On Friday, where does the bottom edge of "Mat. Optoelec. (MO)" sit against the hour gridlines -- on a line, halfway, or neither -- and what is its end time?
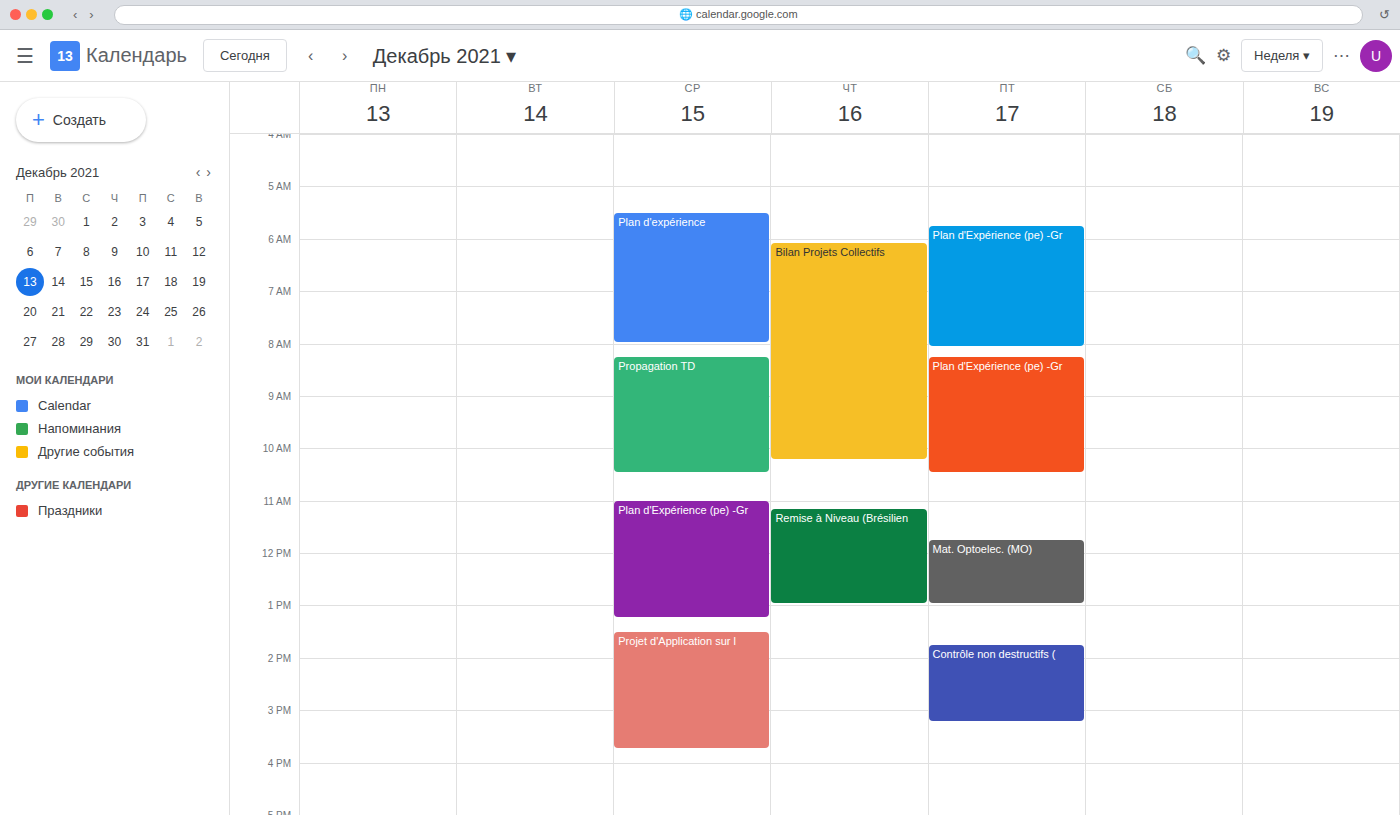
13:00 -- exactly on the 13:00 line.